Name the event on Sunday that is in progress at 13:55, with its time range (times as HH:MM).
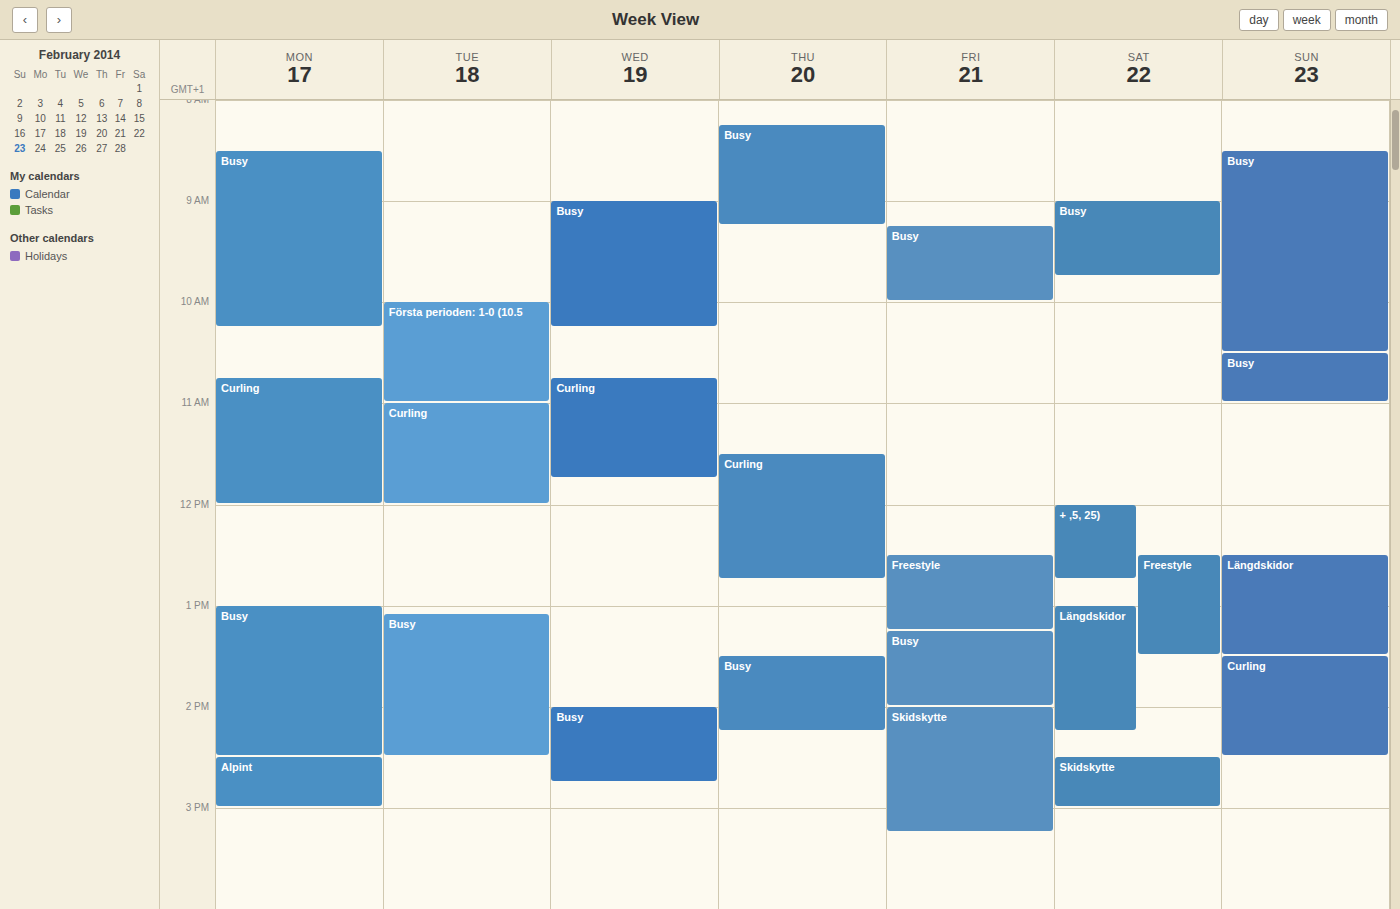
"Curling", 13:30 to 14:30